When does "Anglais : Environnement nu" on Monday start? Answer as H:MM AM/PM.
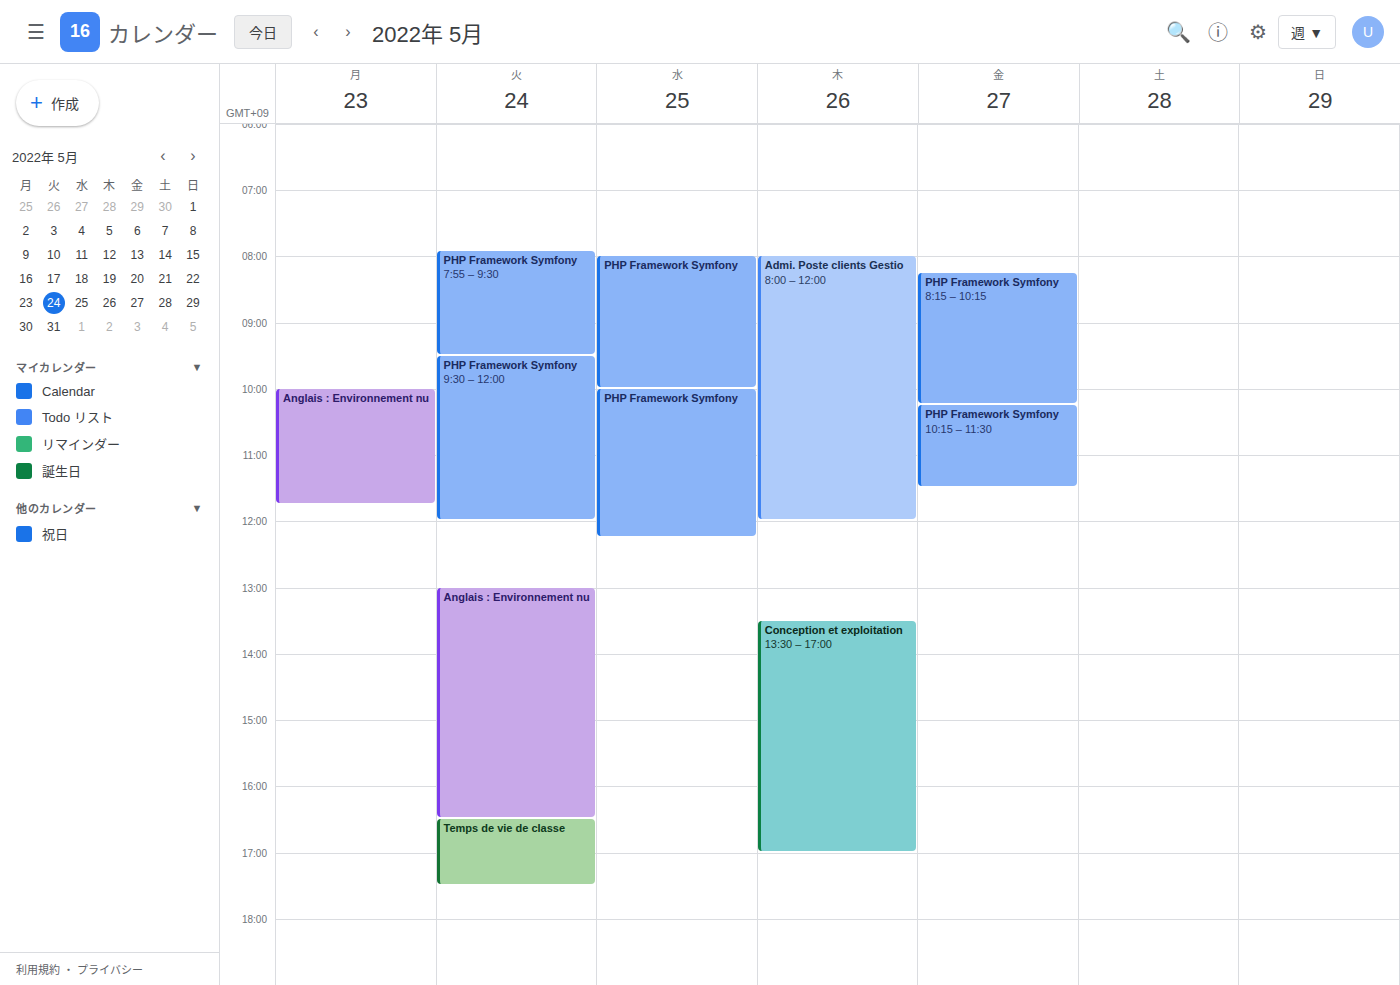
10:00 AM